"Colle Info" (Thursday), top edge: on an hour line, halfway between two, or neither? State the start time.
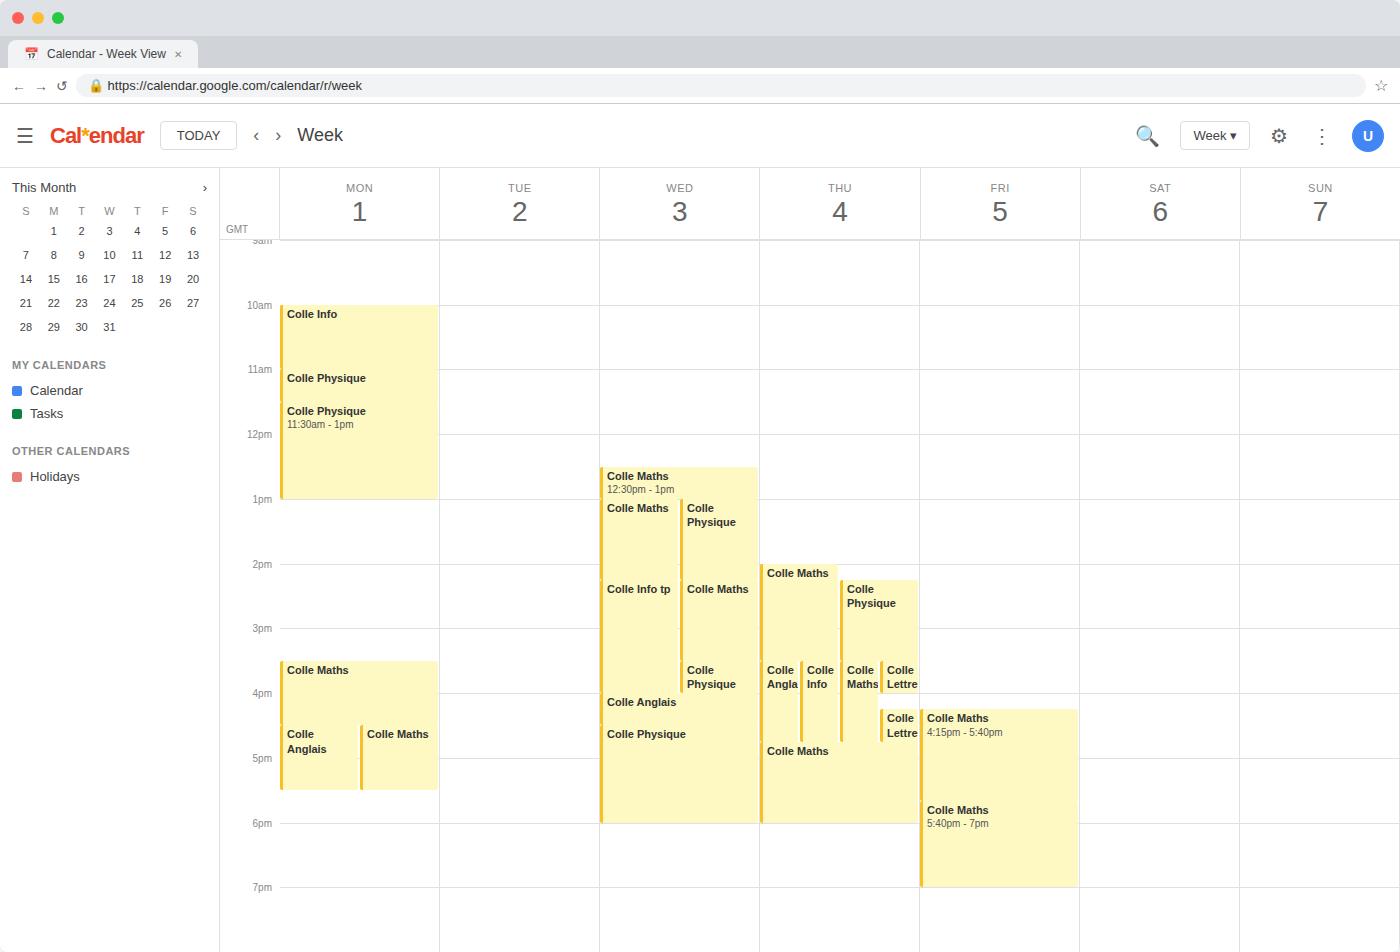
3:30 PM -- halfway between the 3 PM and 4 PM lines.